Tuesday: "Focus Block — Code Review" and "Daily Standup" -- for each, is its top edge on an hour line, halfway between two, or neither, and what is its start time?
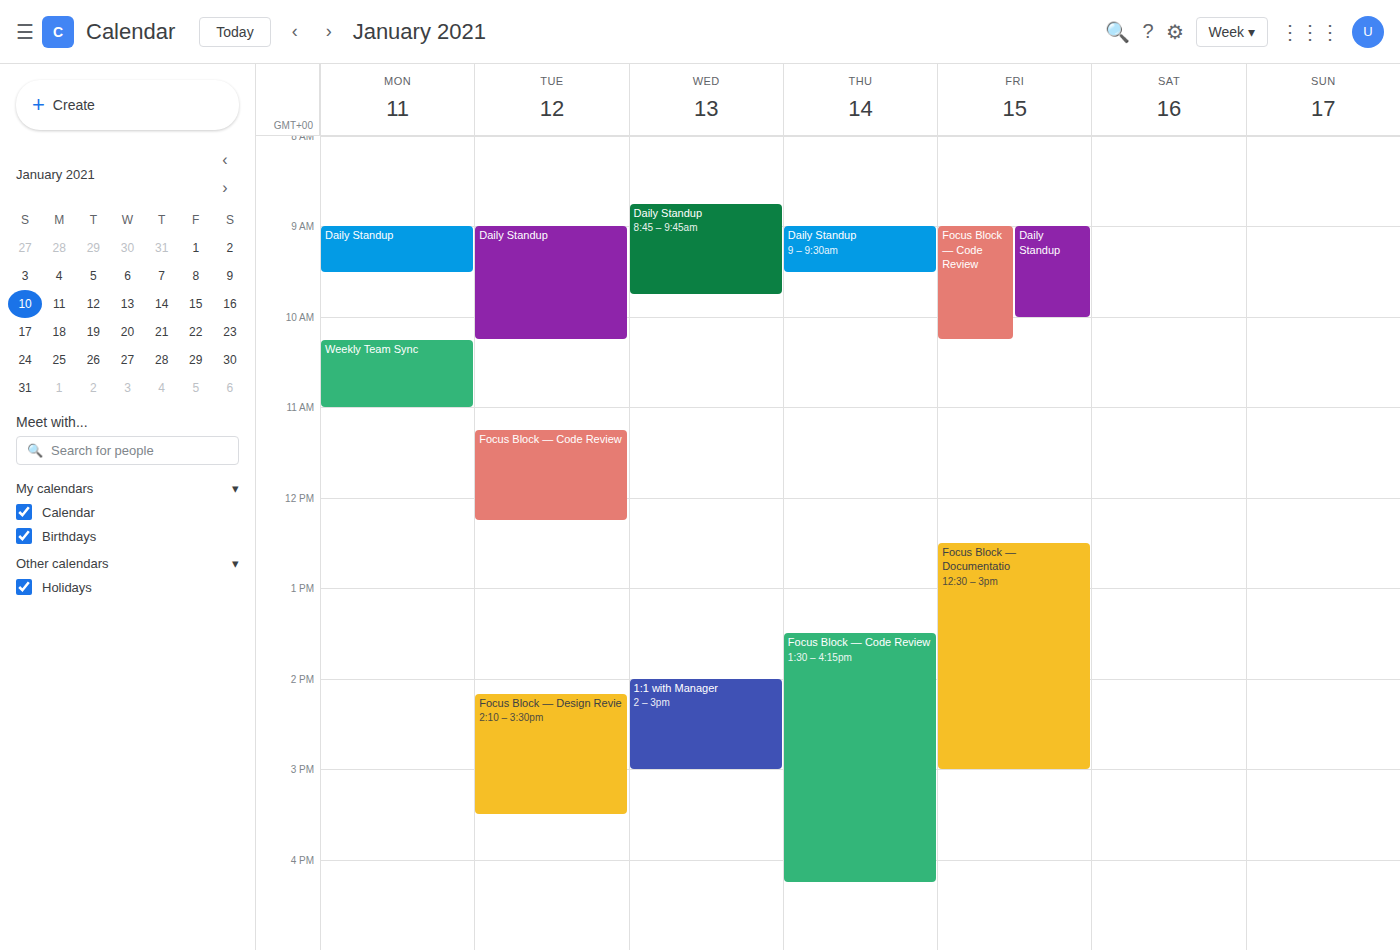
"Focus Block — Code Review": 11:15 AM, neither: a quarter of the way from the 11 AM line to the 12 PM line. "Daily Standup": 9:00 AM, exactly on the 9 AM line.